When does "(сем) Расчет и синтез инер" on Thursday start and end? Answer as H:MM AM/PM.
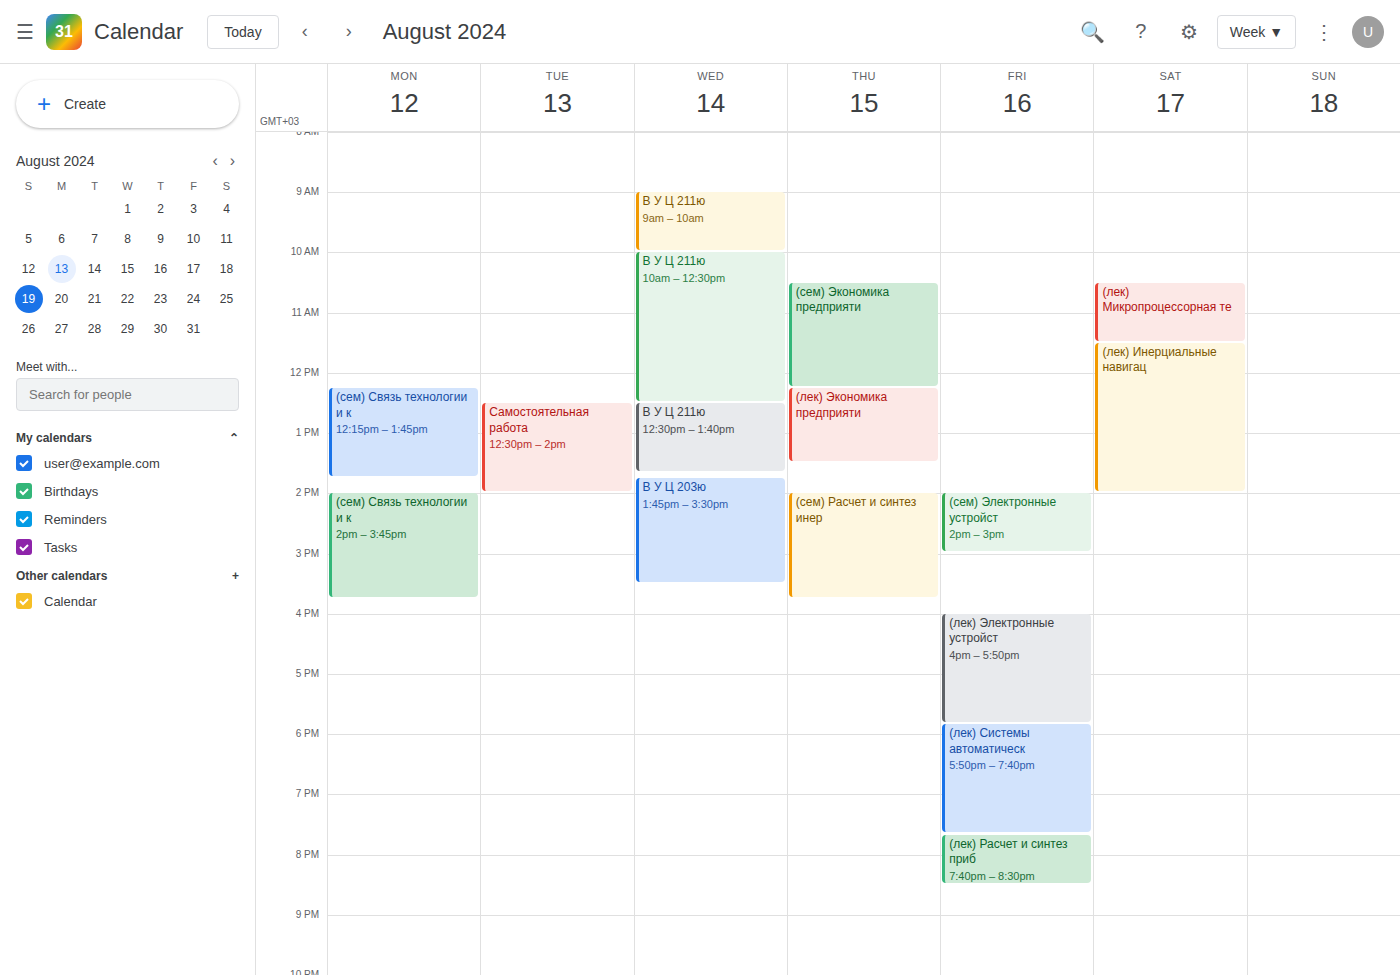
2:00 PM to 3:45 PM